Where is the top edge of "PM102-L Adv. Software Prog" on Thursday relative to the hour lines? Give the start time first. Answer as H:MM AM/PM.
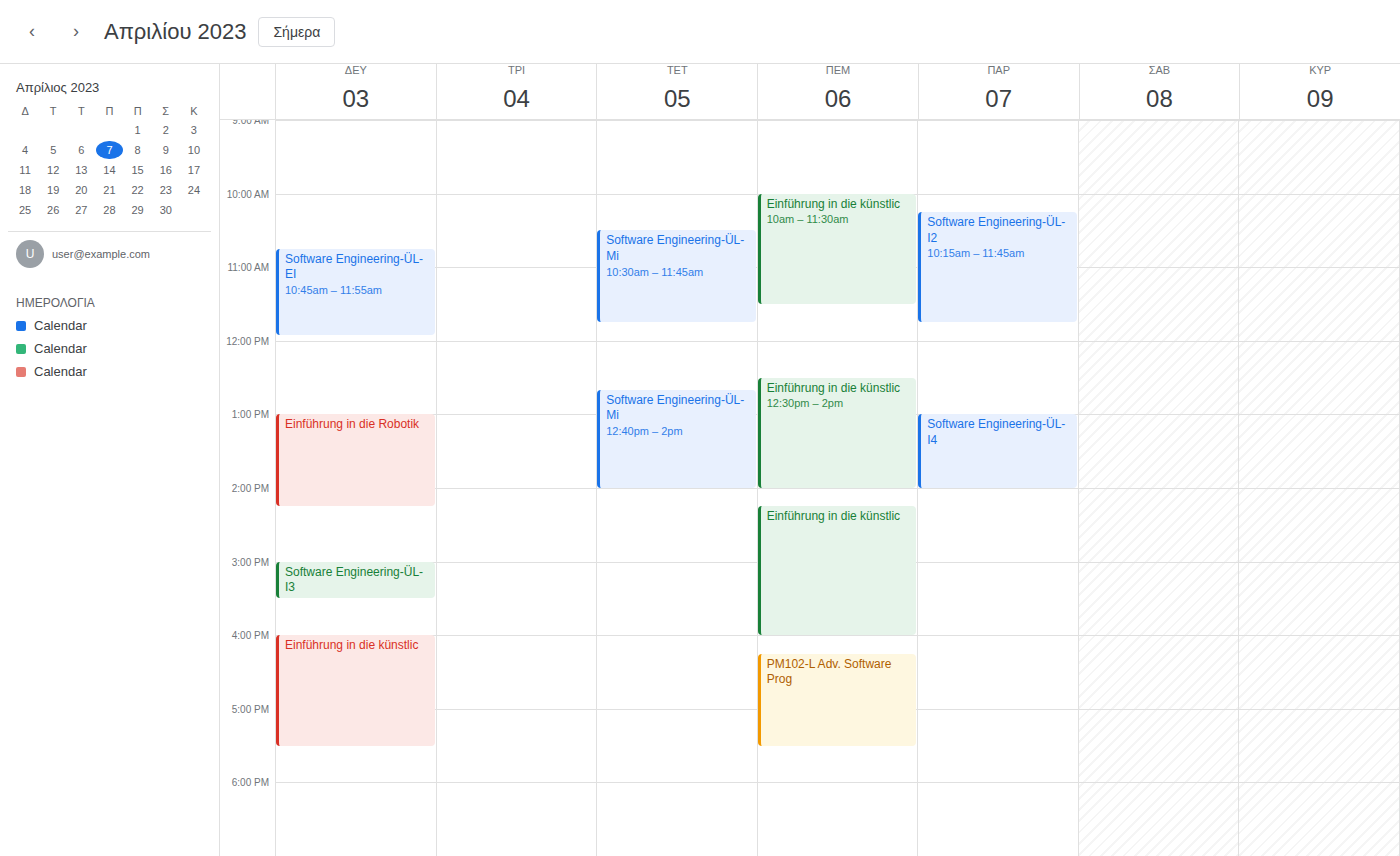
4:15 PM -- neither: a quarter of the way from the 4 PM line to the 5 PM line.